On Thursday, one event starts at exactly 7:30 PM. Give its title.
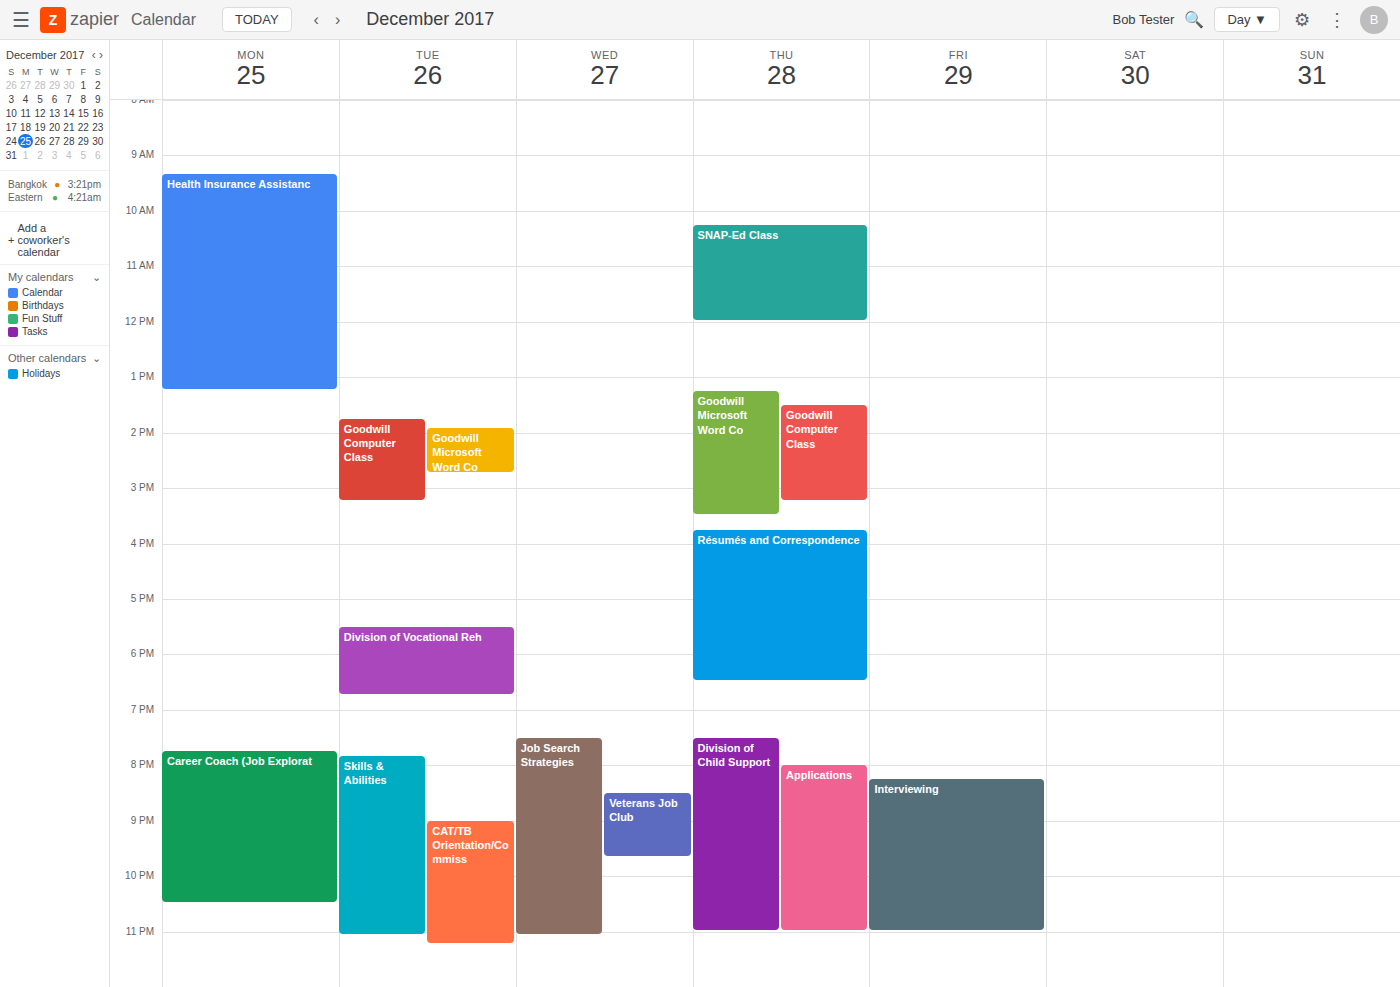
"Division of Child Support"